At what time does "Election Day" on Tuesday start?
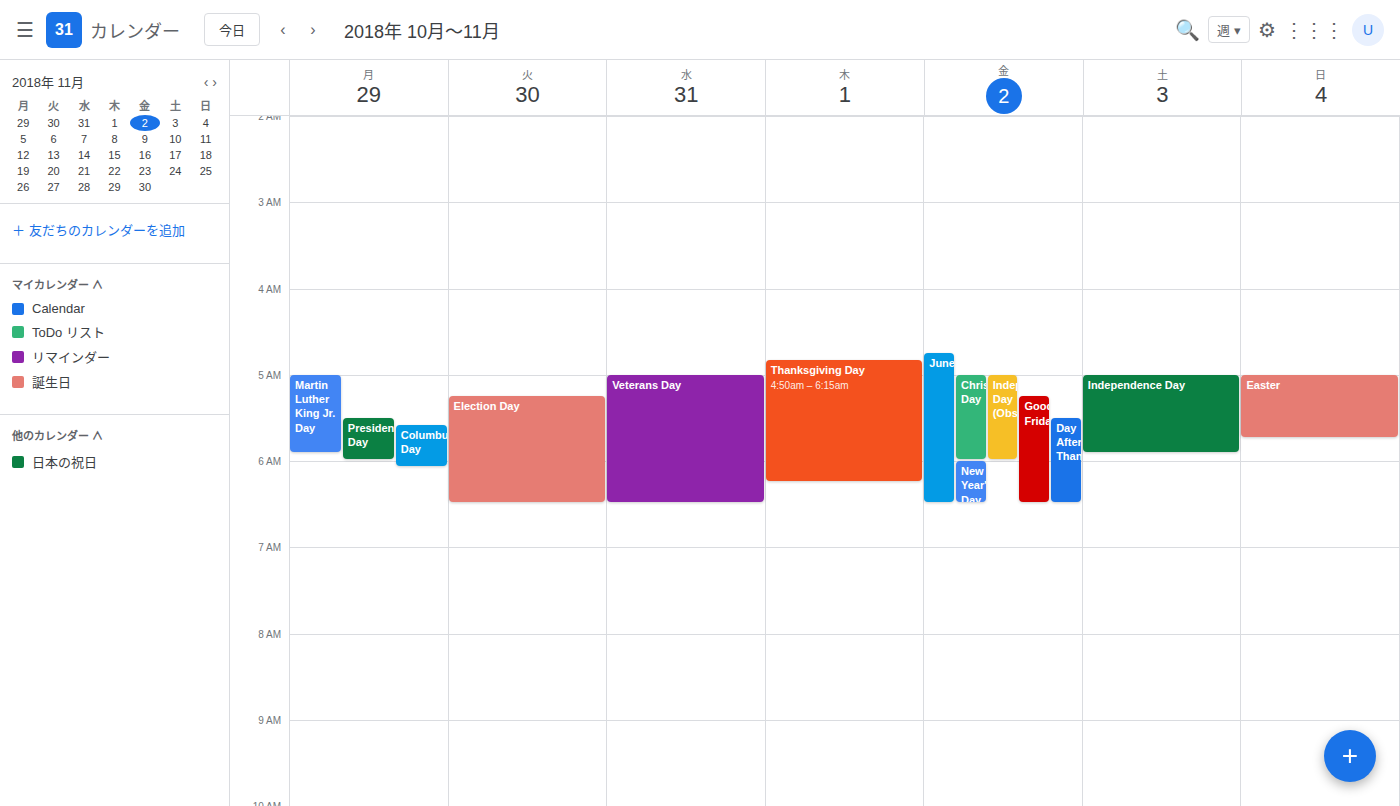
5:15 AM